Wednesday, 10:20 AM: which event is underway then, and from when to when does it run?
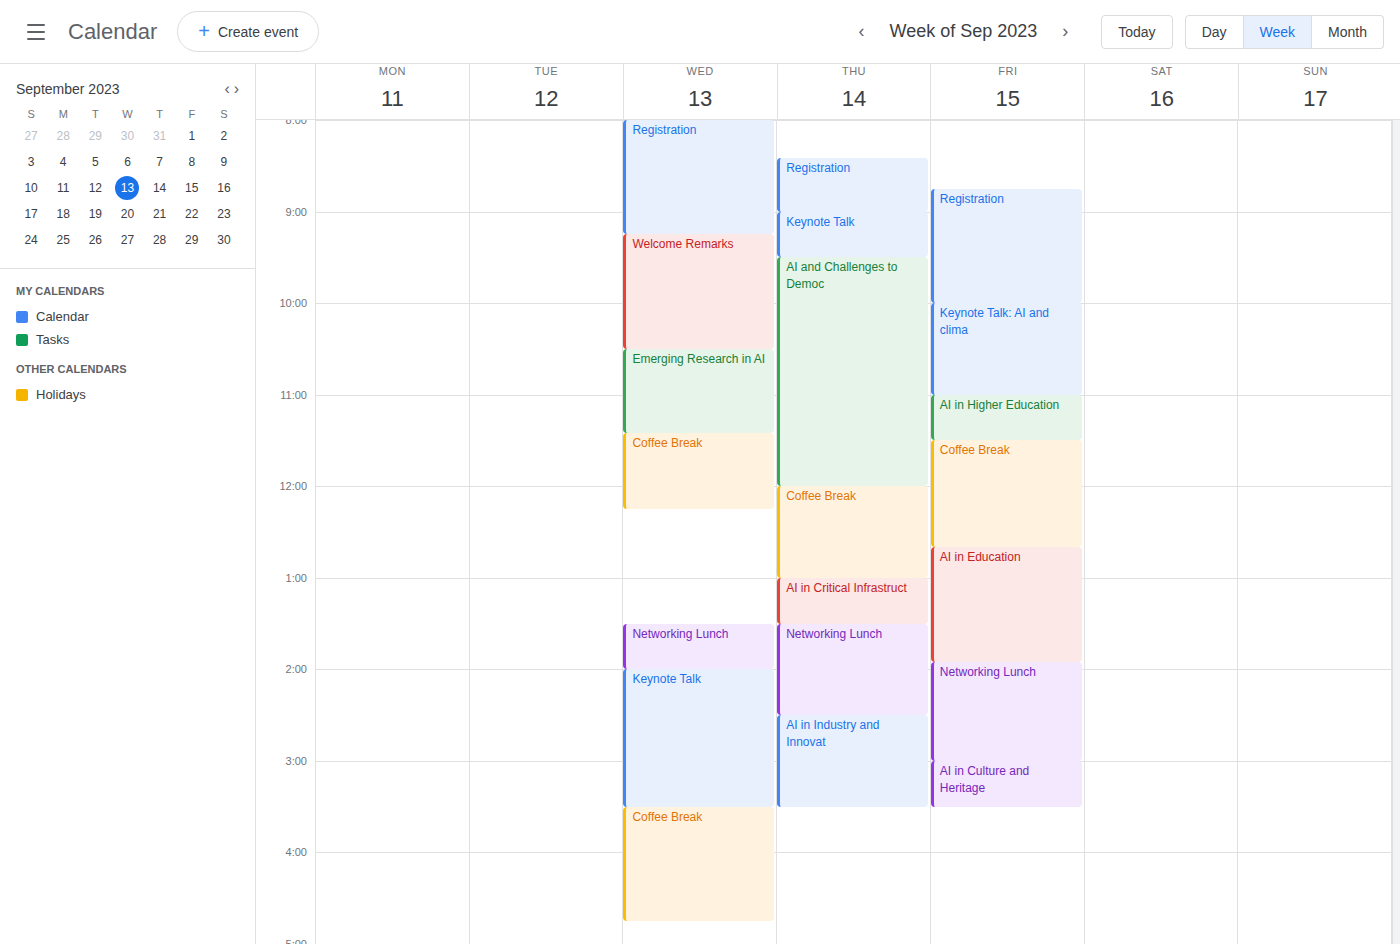
"Welcome Remarks", 9:15 AM to 10:30 AM